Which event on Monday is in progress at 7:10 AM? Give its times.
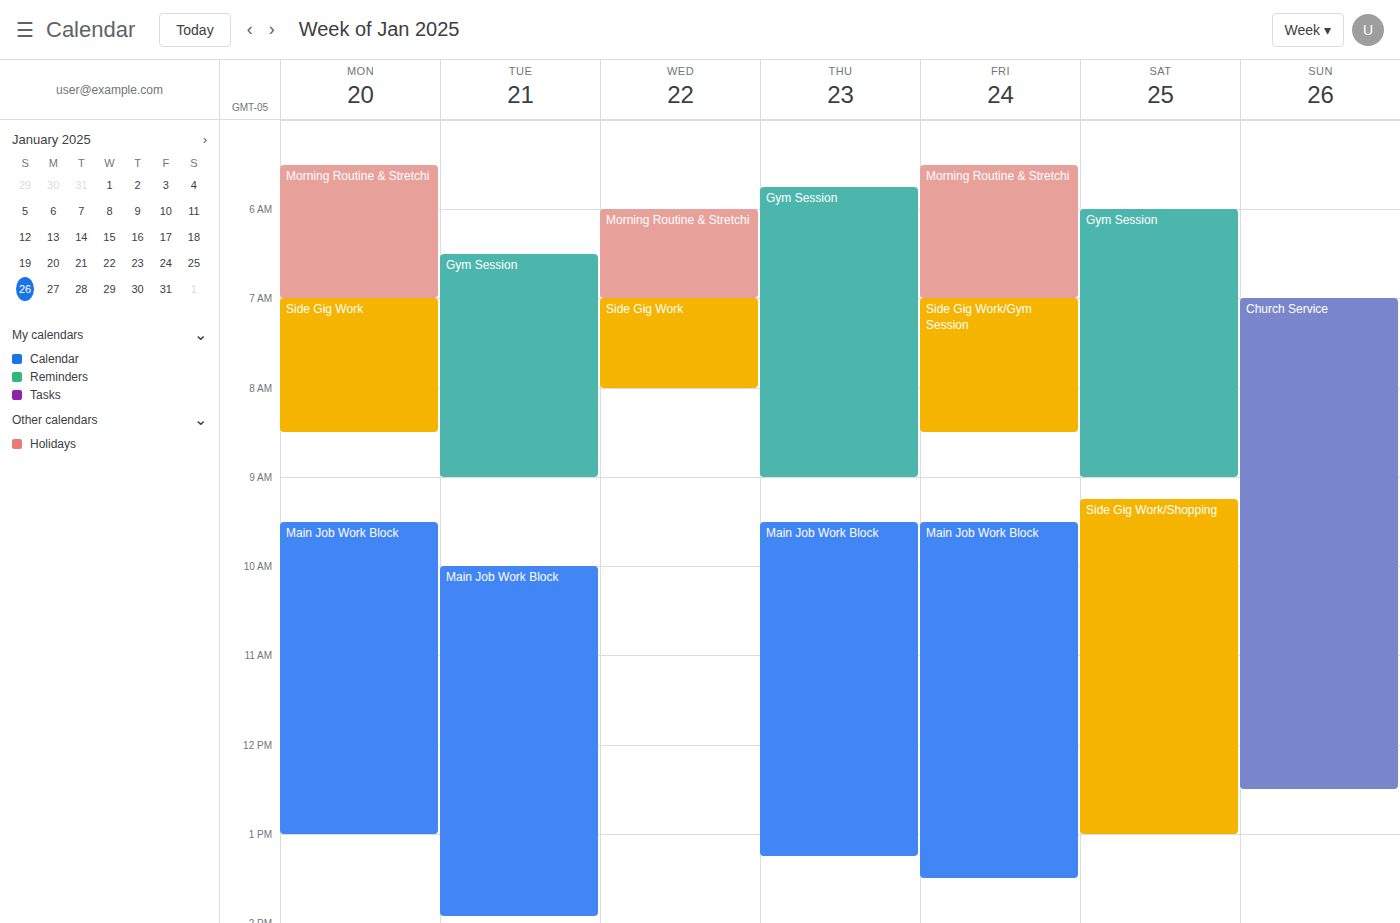
"Side Gig Work", 7:00 AM to 8:30 AM